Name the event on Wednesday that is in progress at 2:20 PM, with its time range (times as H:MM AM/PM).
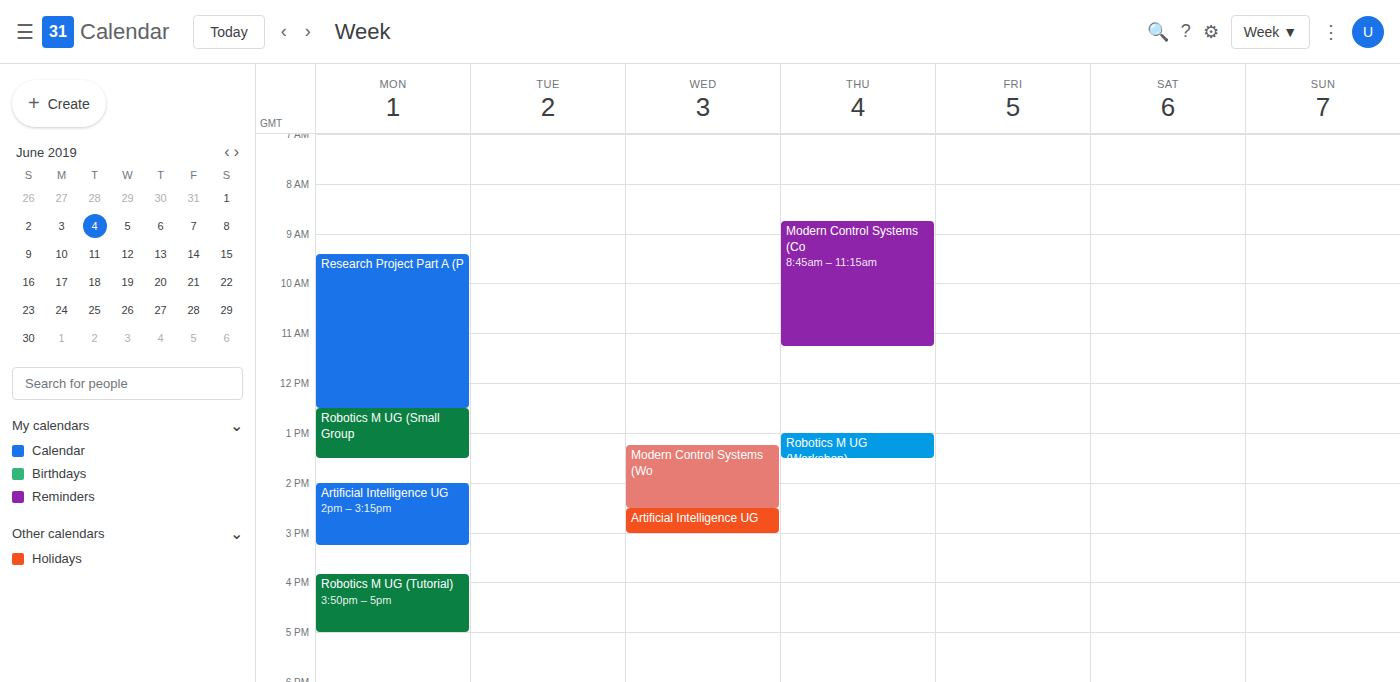
"Modern Control Systems (Wo", 1:15 PM to 2:30 PM